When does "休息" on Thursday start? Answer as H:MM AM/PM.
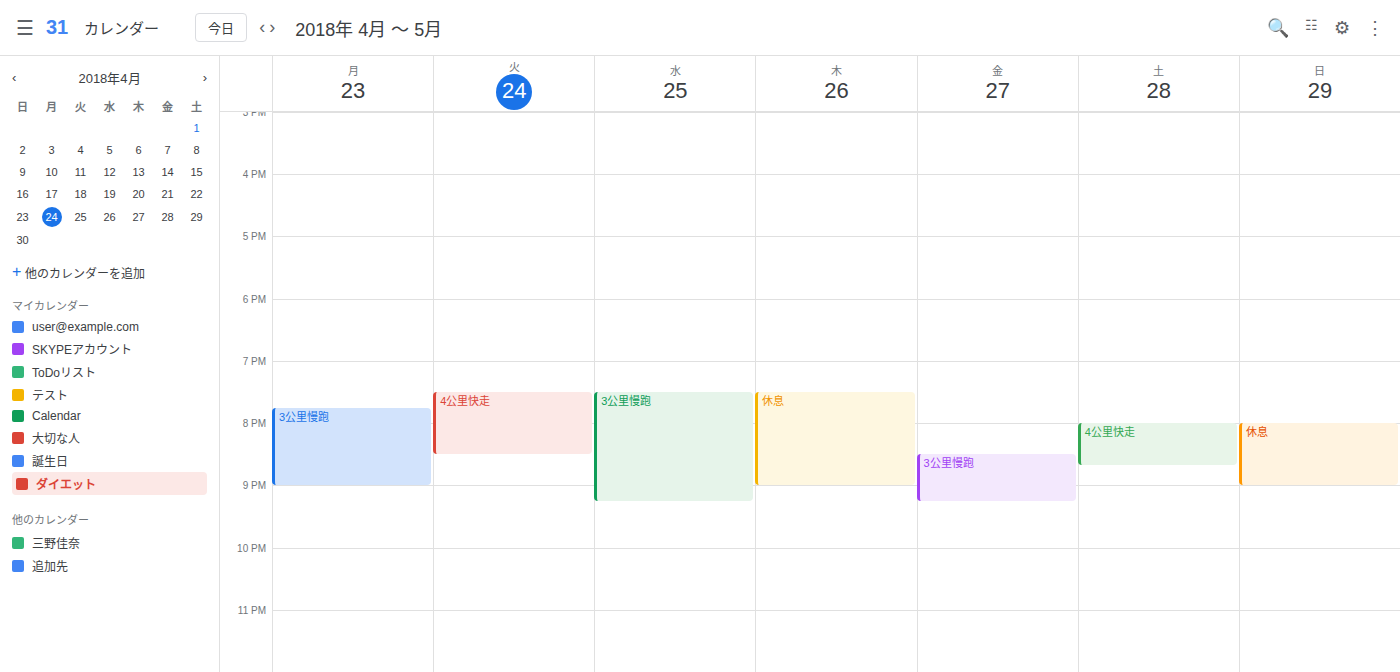
7:30 PM